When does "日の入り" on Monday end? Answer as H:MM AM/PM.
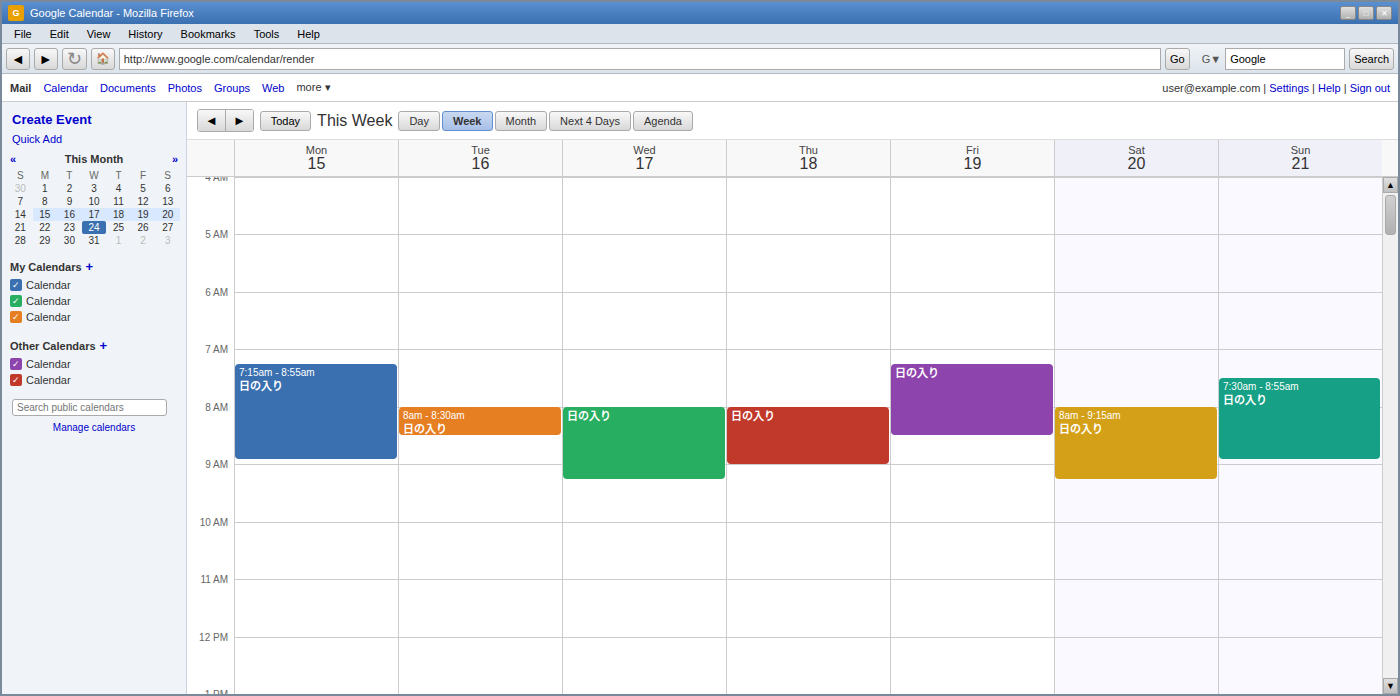
8:55 AM